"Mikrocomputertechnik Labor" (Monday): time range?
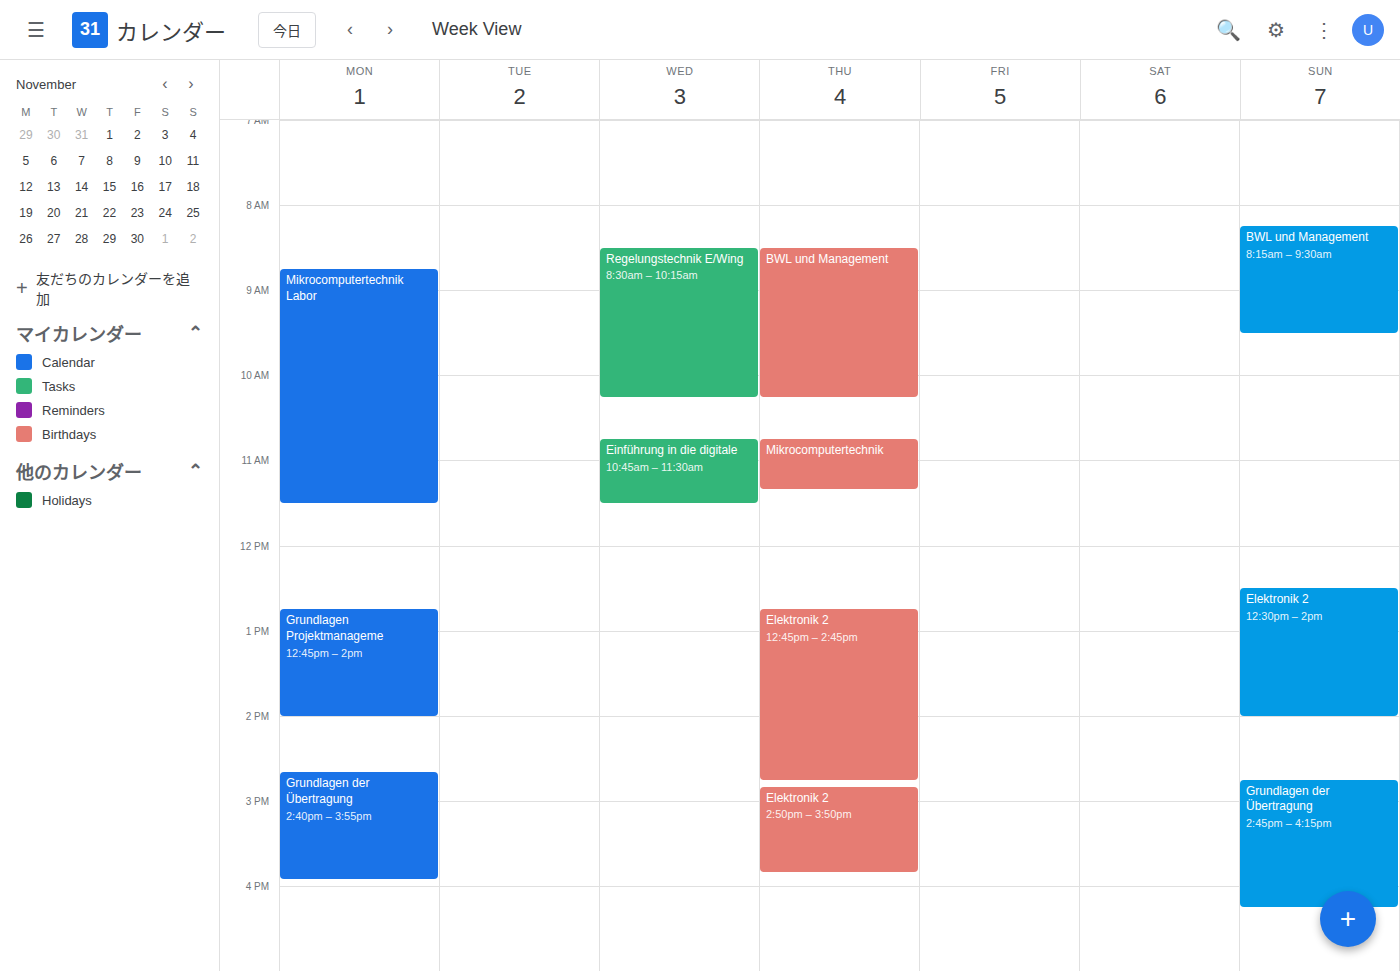
8:45 AM to 11:30 AM